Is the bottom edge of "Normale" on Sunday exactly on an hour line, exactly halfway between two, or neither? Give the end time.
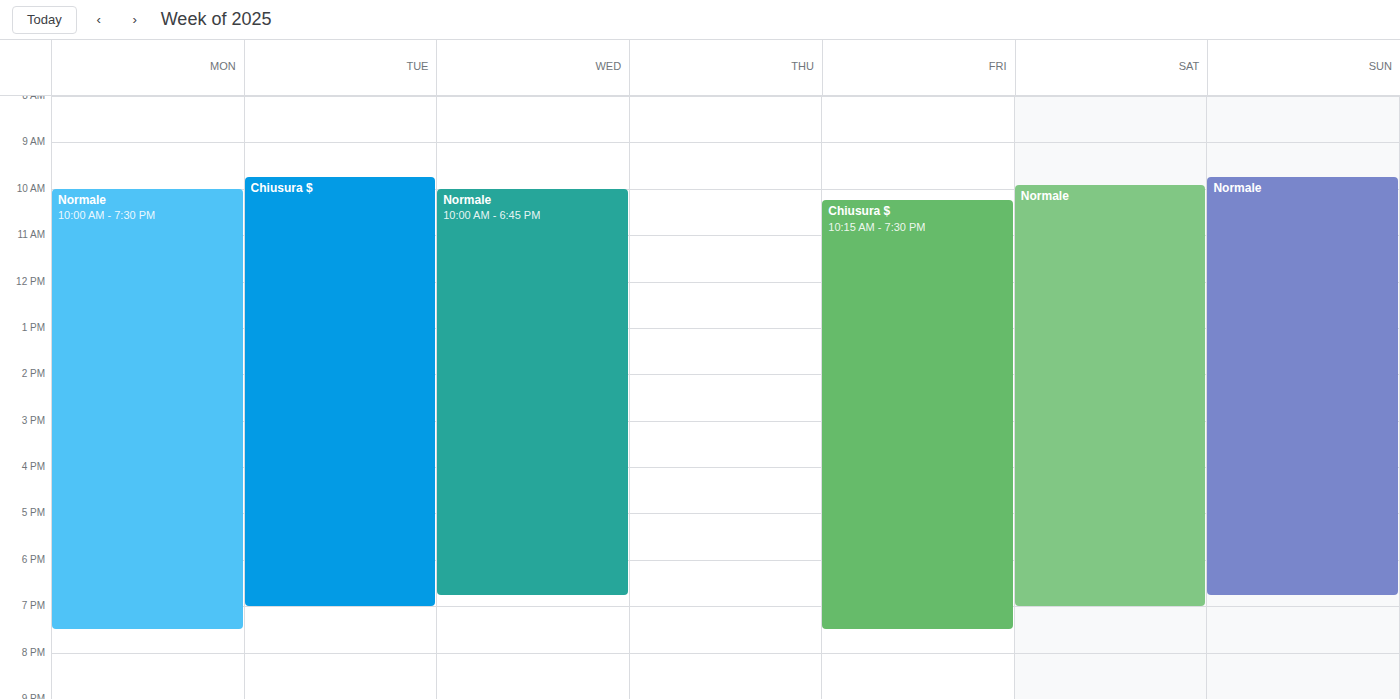
6:45 PM -- neither: three quarters of the way from the 6 PM line to the 7 PM line.